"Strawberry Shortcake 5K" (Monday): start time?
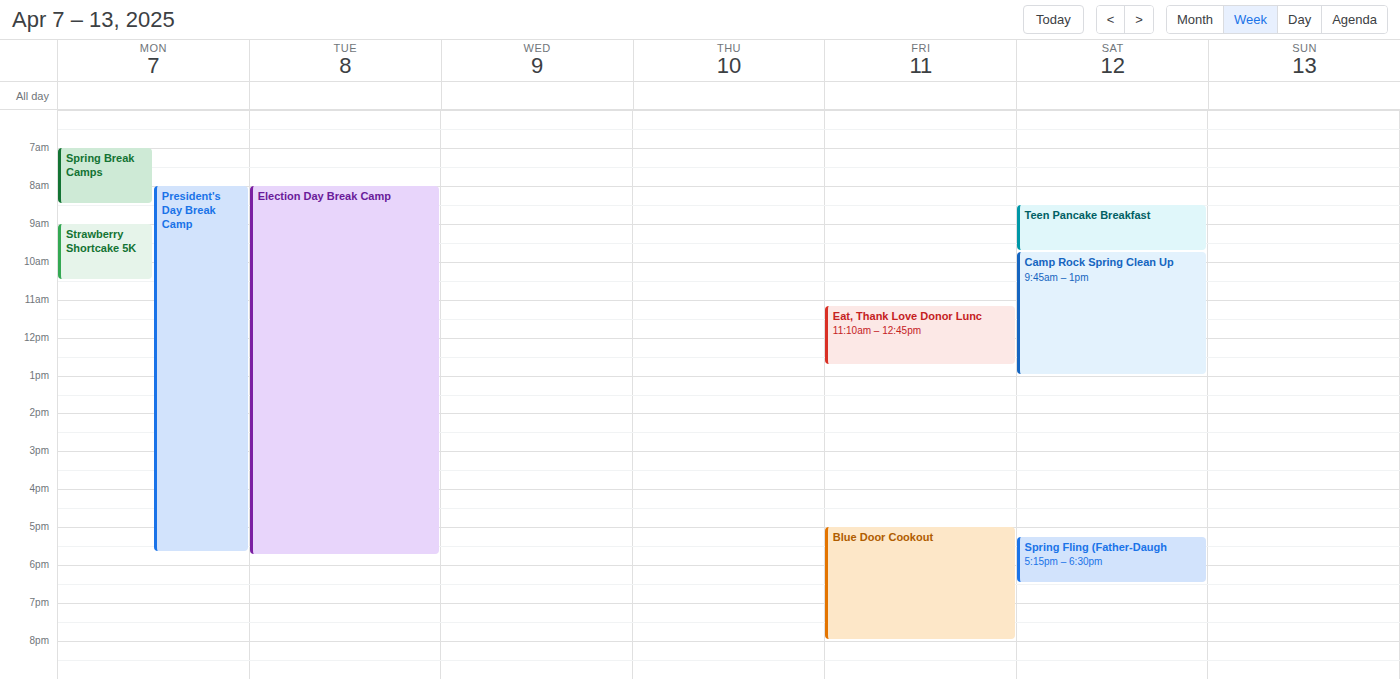
9:00 AM